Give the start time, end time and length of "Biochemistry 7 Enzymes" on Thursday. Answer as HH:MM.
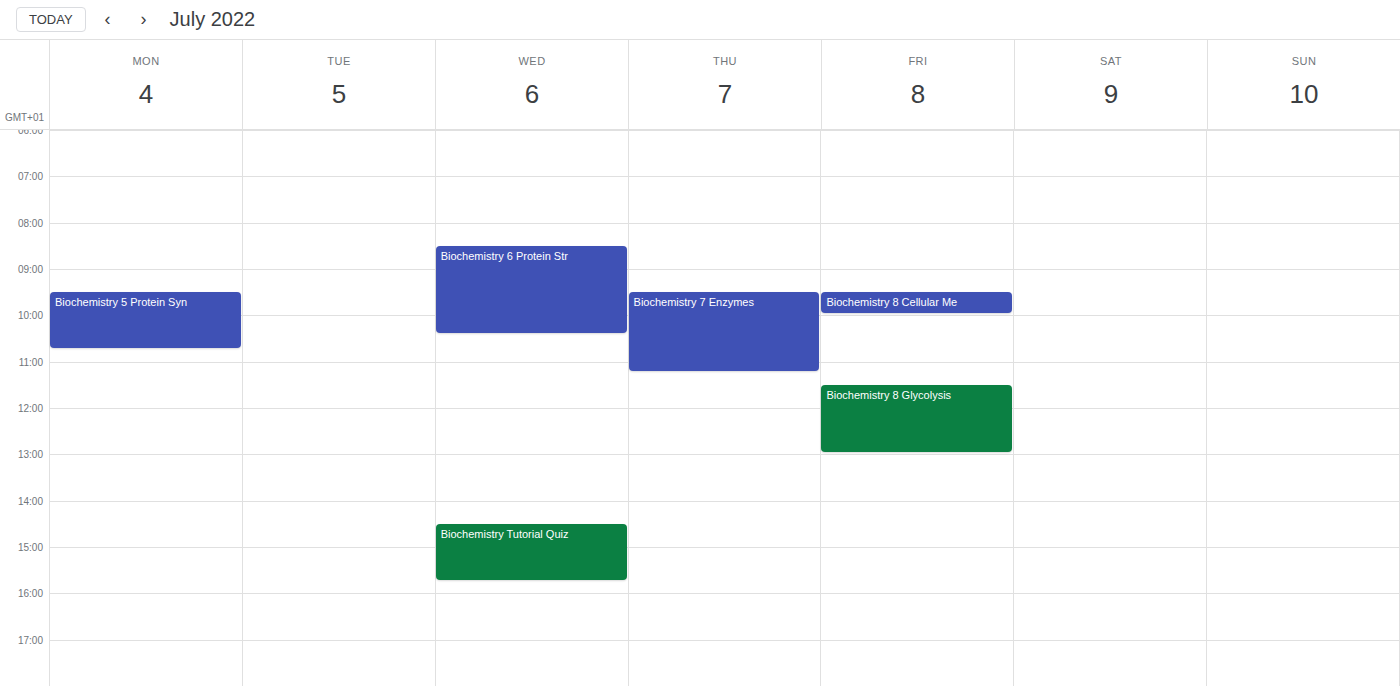
09:30 to 11:15, 1 hour 45 minutes